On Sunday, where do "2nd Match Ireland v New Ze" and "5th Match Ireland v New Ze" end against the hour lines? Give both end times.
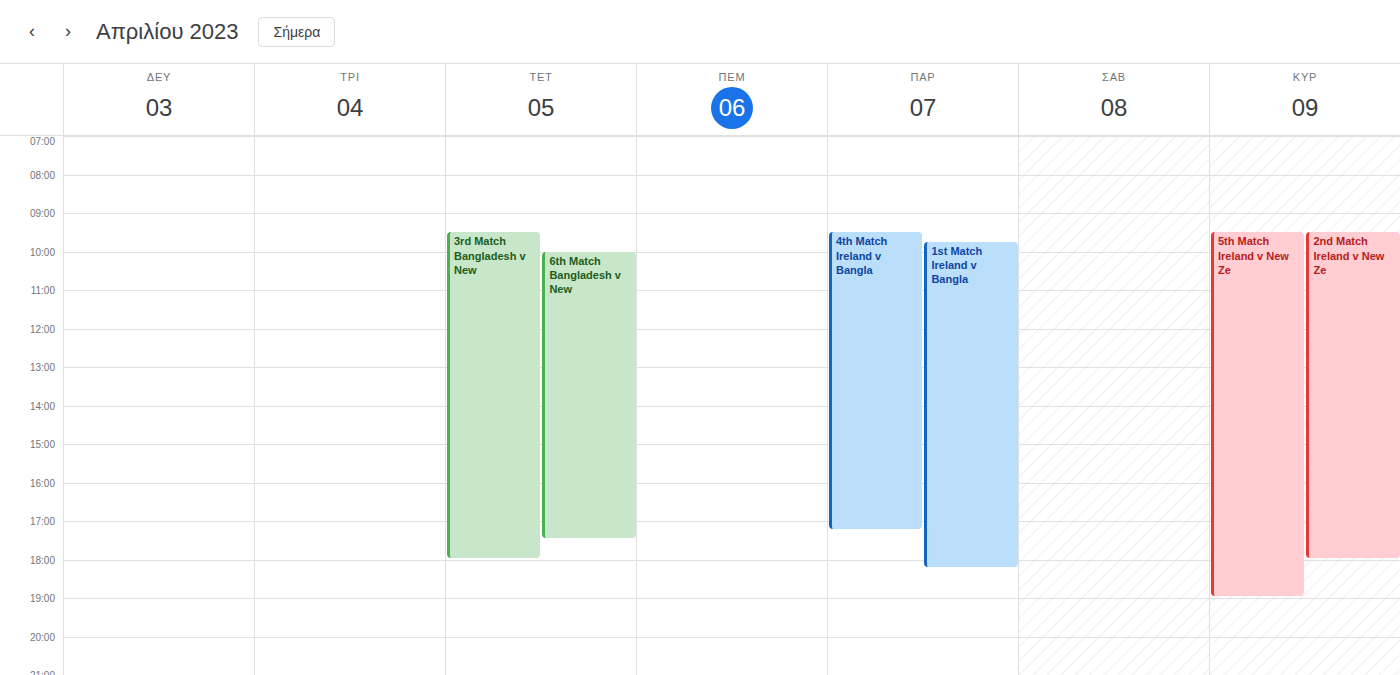
"2nd Match Ireland v New Ze": 6:00 PM, exactly on the 6 PM line. "5th Match Ireland v New Ze": 7:00 PM, exactly on the 7 PM line.